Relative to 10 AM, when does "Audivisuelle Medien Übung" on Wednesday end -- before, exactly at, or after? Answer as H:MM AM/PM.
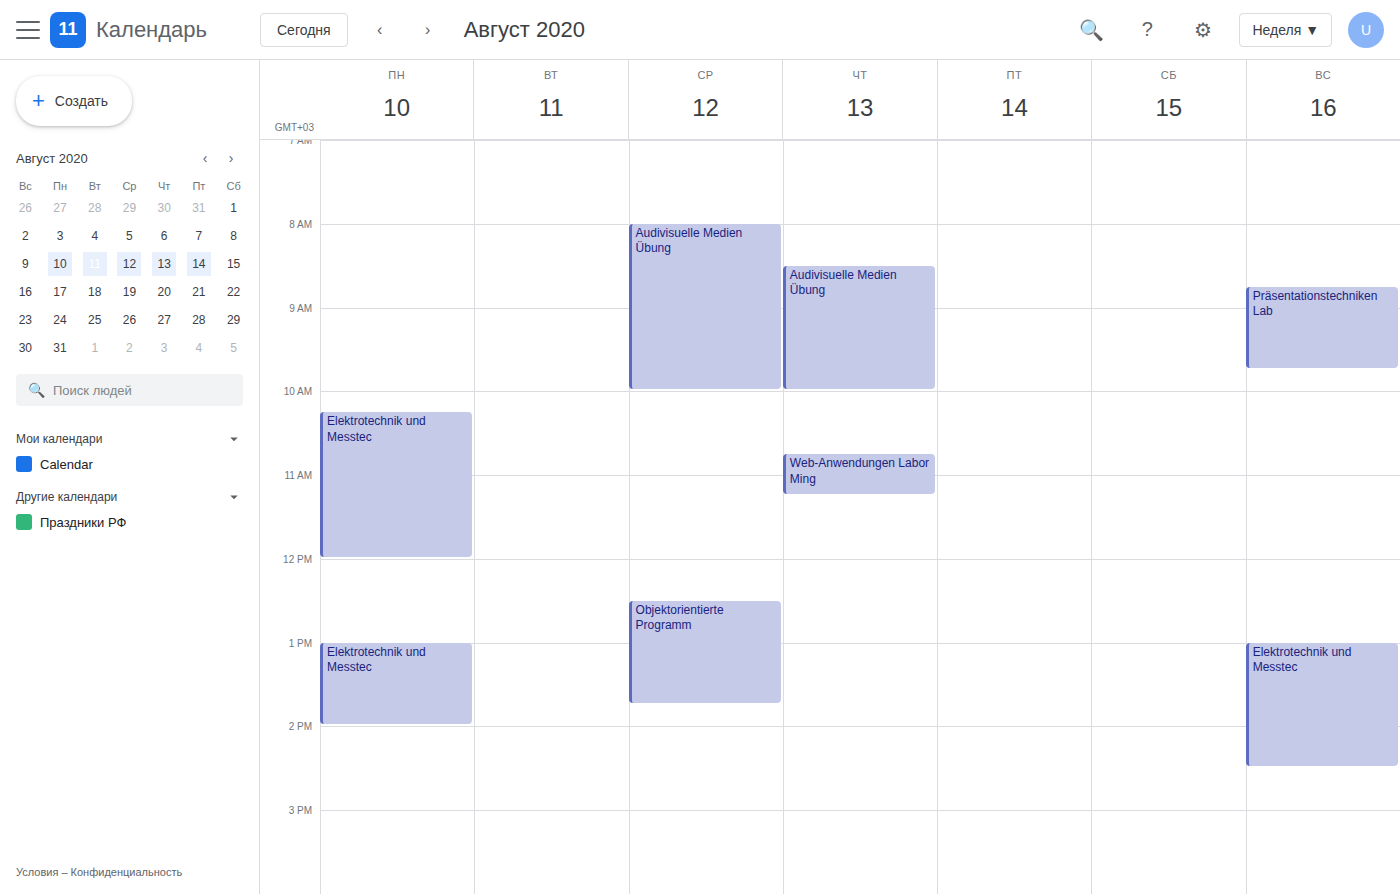
10:00 AM -- exactly at 10 AM, on the 10 AM line.